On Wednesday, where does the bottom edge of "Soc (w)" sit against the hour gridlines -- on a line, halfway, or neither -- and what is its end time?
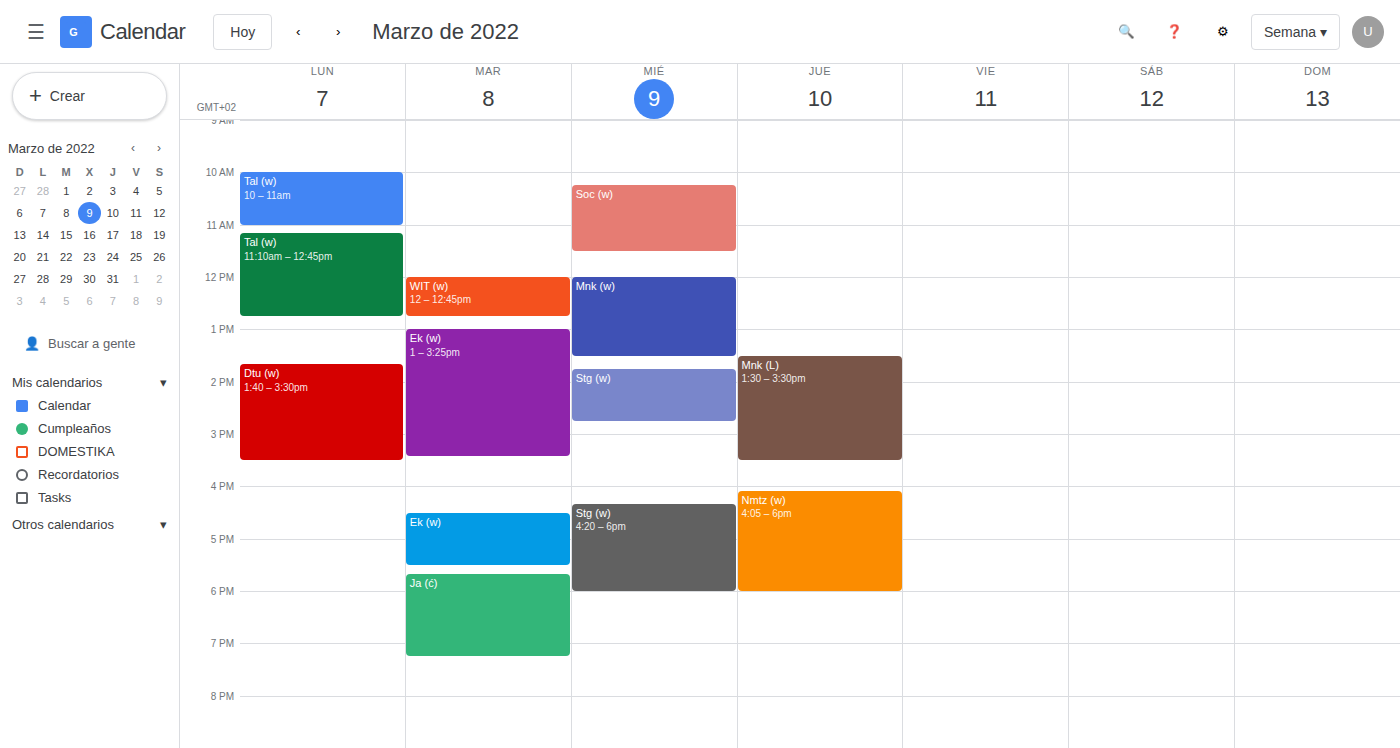
11:30 AM -- halfway between the 11 AM and 12 PM lines.